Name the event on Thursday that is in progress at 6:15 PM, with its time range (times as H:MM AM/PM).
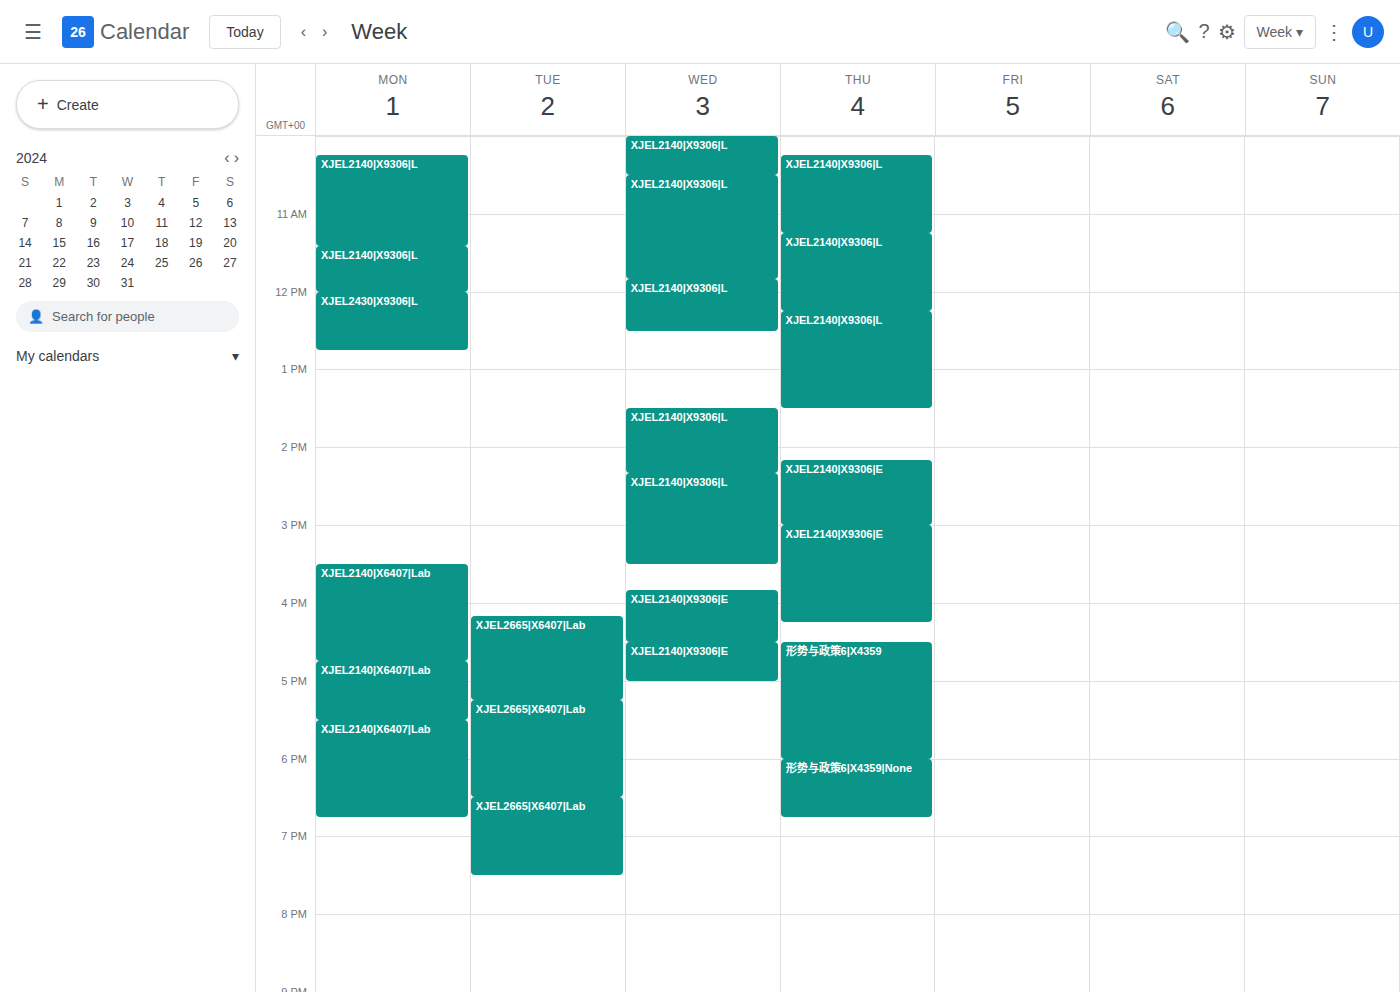
"形势与政策6|X4359|None", 6:00 PM to 6:45 PM